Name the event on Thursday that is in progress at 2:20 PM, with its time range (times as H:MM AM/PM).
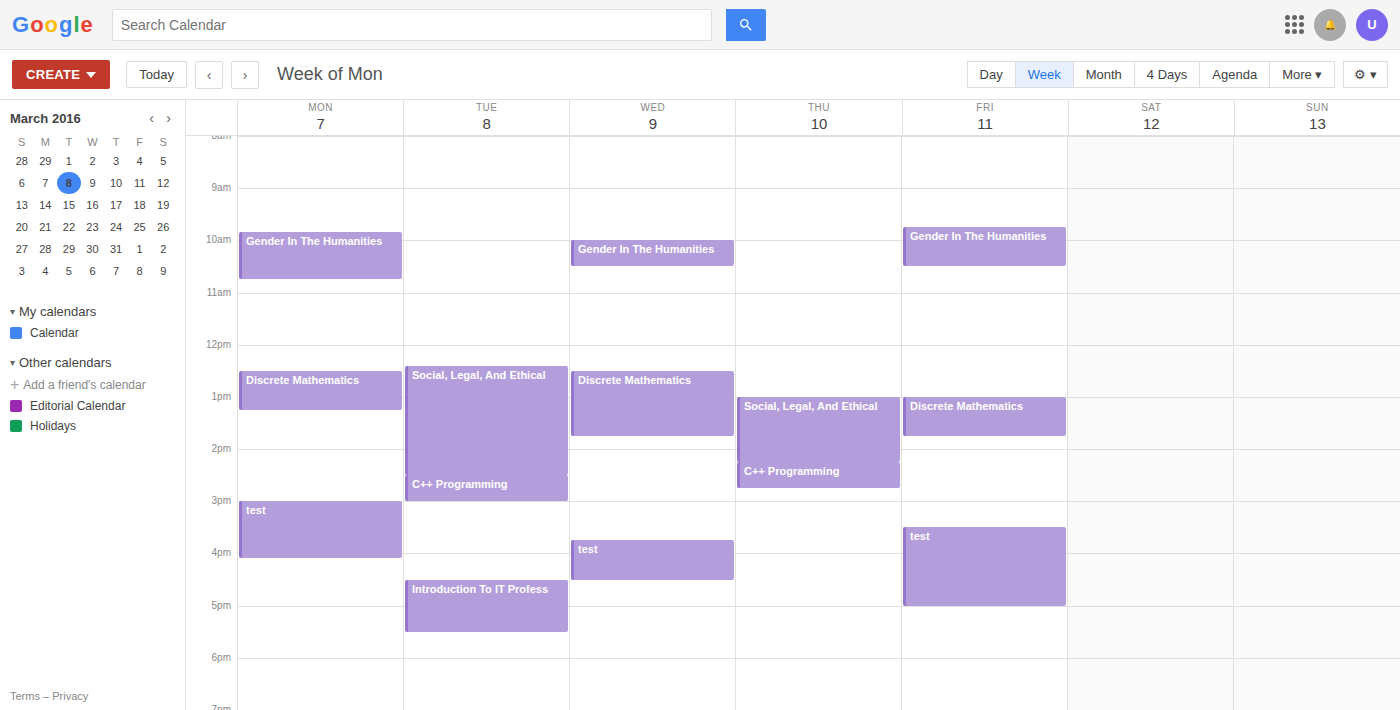
"C++ Programming", 2:15 PM to 2:45 PM